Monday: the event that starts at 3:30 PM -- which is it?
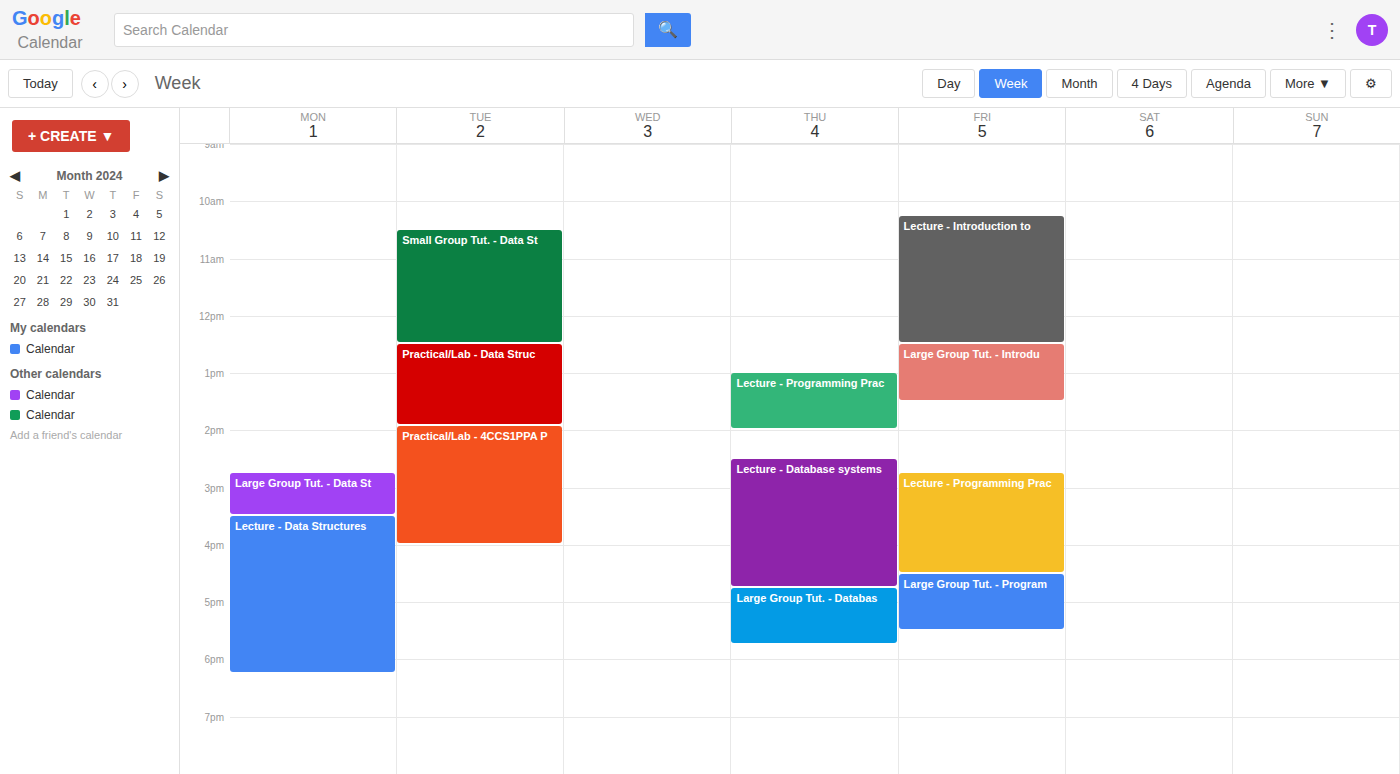
"Lecture - Data Structures"